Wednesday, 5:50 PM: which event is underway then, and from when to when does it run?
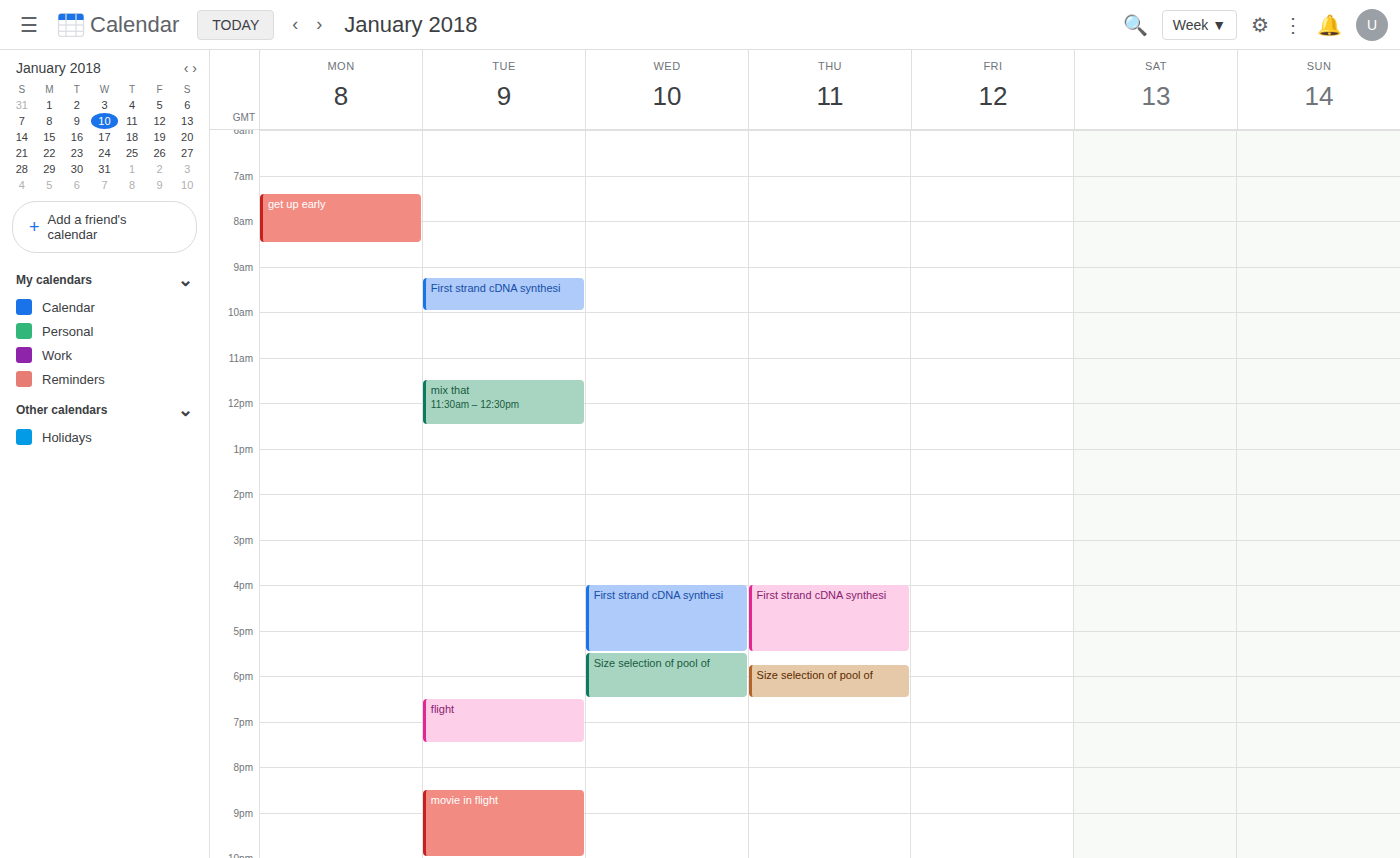
"Size selection of pool of", 5:30 PM to 6:30 PM